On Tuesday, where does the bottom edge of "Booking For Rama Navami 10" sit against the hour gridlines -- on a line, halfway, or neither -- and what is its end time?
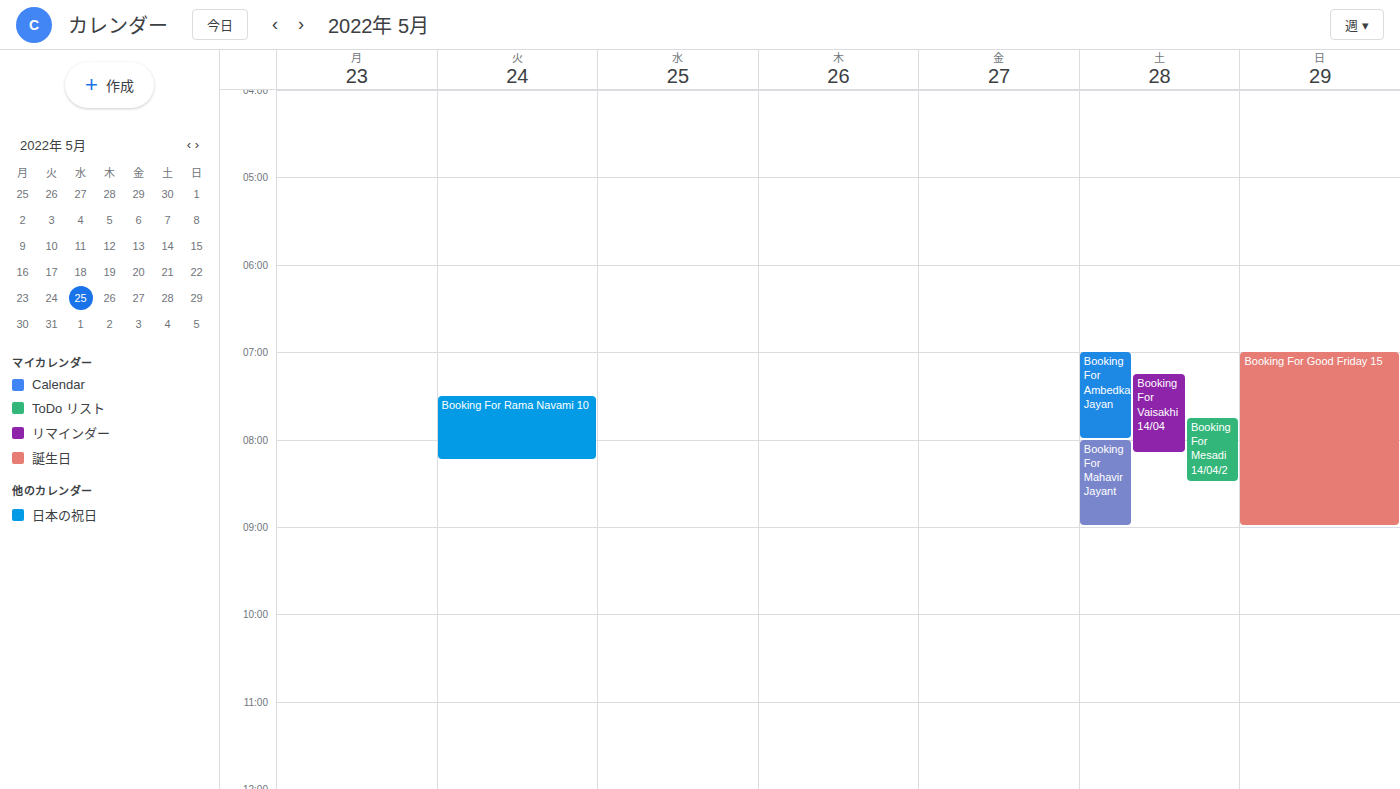
8:15 AM -- neither: a quarter of the way from the 8 AM line to the 9 AM line.